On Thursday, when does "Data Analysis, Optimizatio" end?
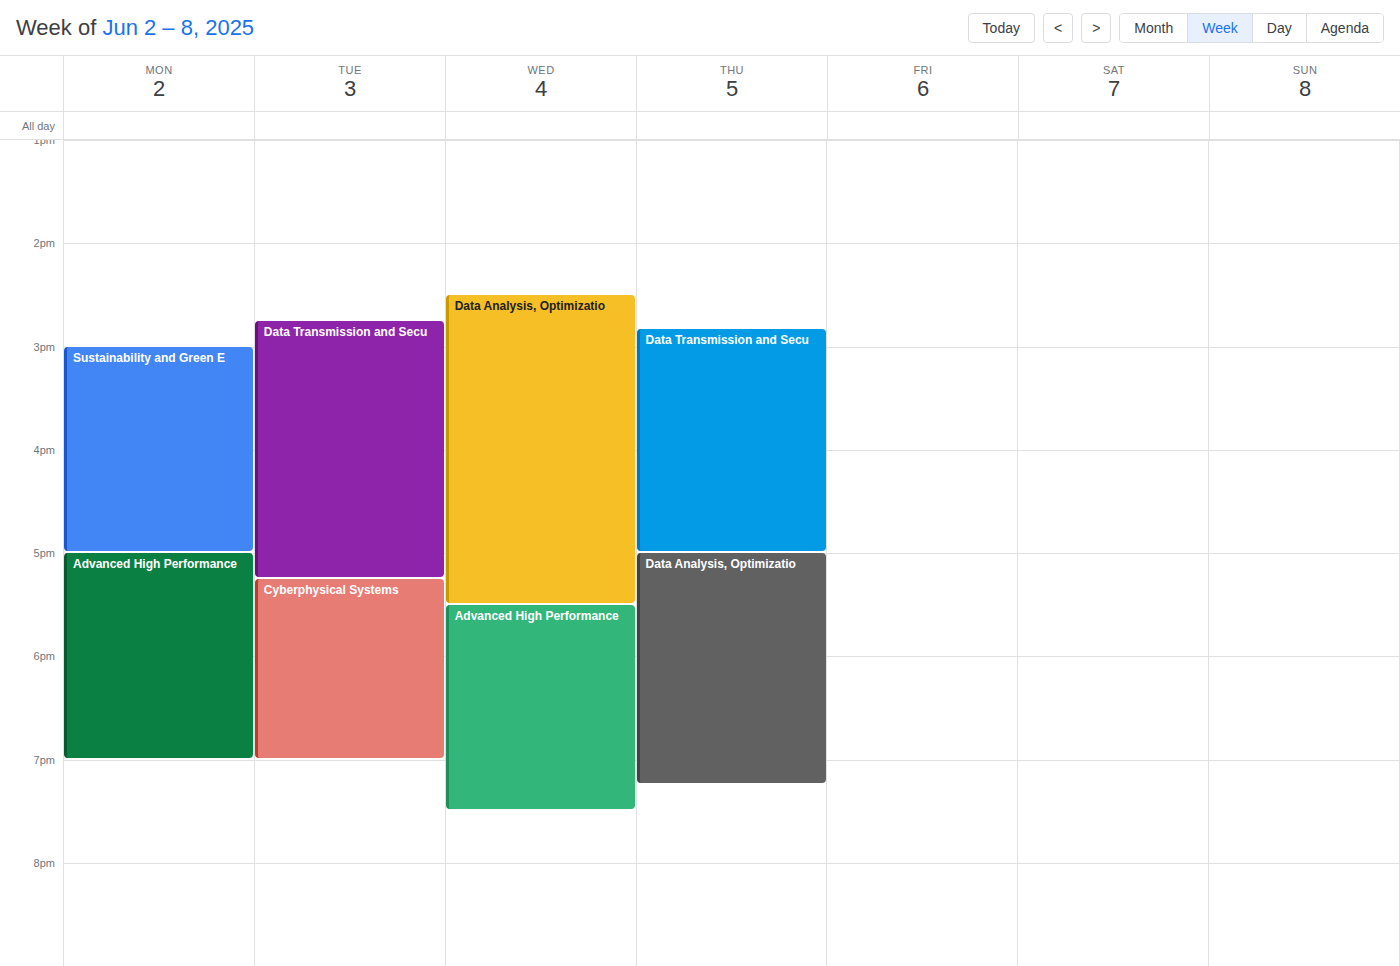
7:15 PM